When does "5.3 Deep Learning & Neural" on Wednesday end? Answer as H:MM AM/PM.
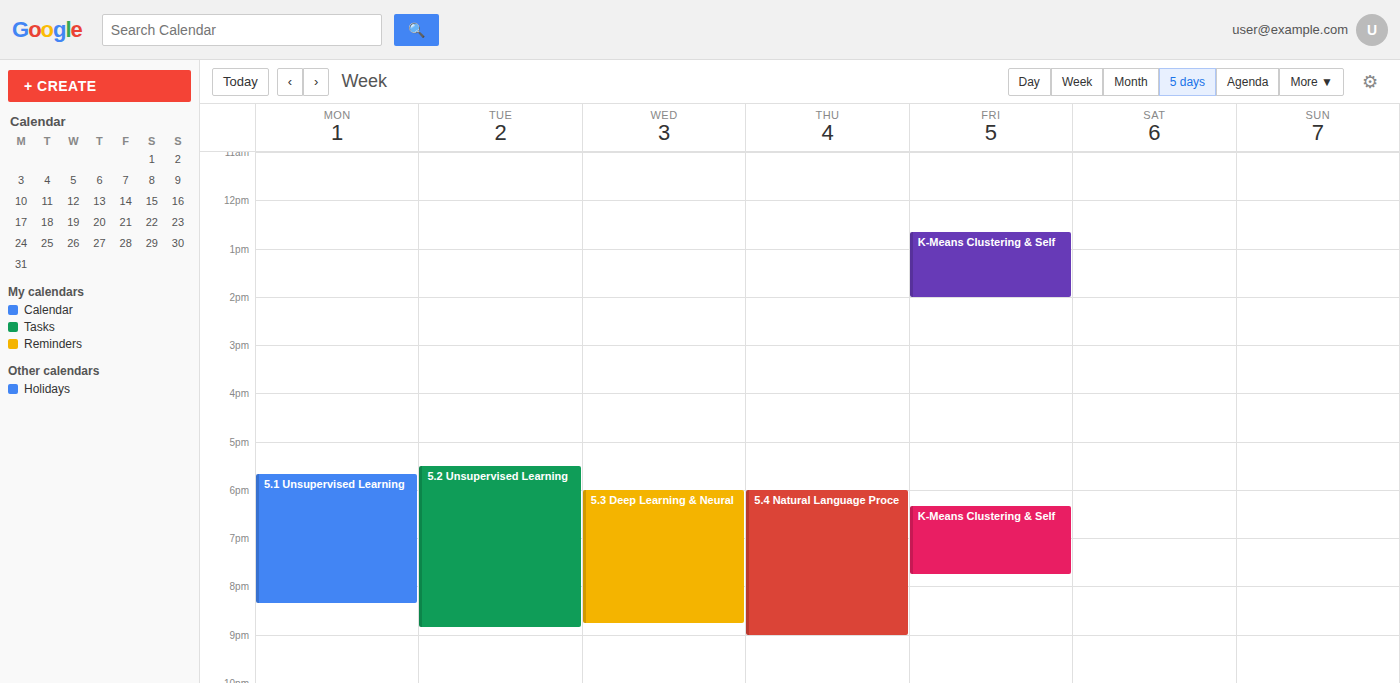
8:45 PM